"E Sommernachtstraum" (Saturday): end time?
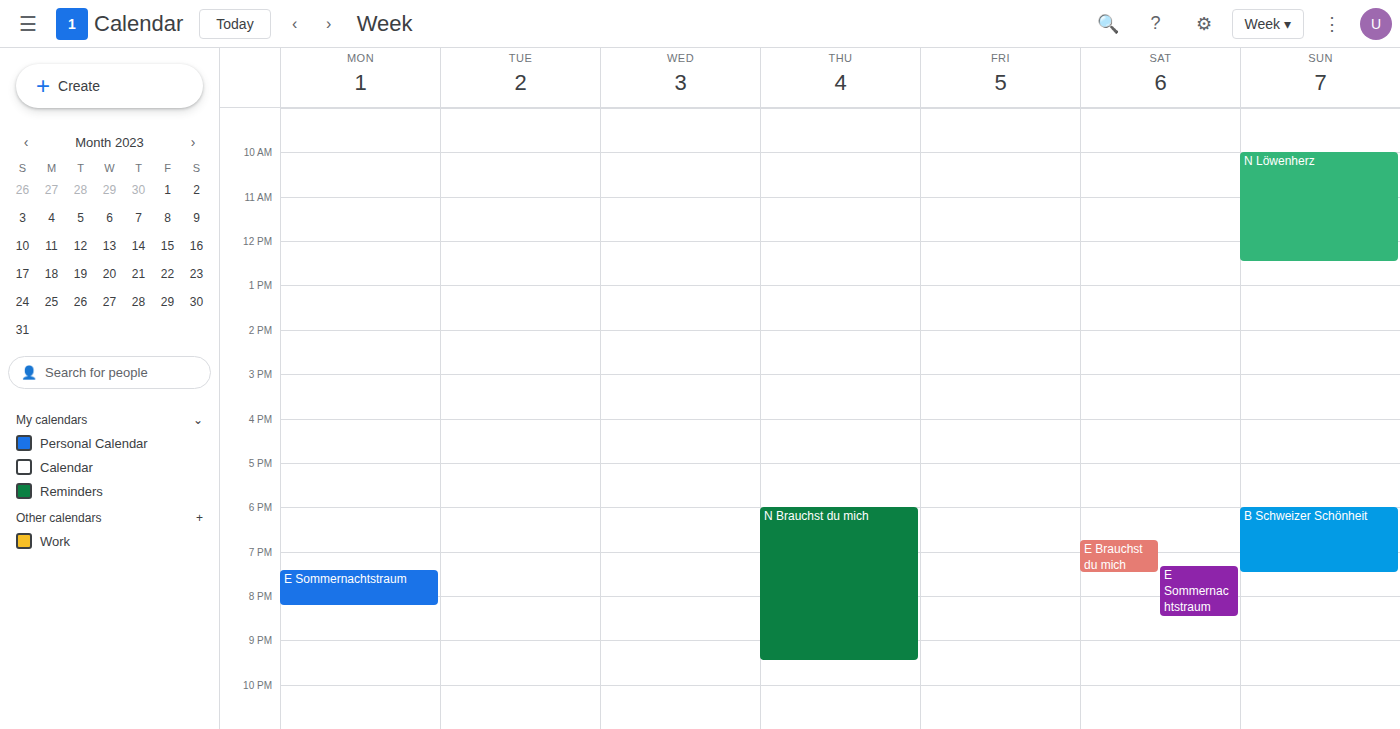
8:30 PM